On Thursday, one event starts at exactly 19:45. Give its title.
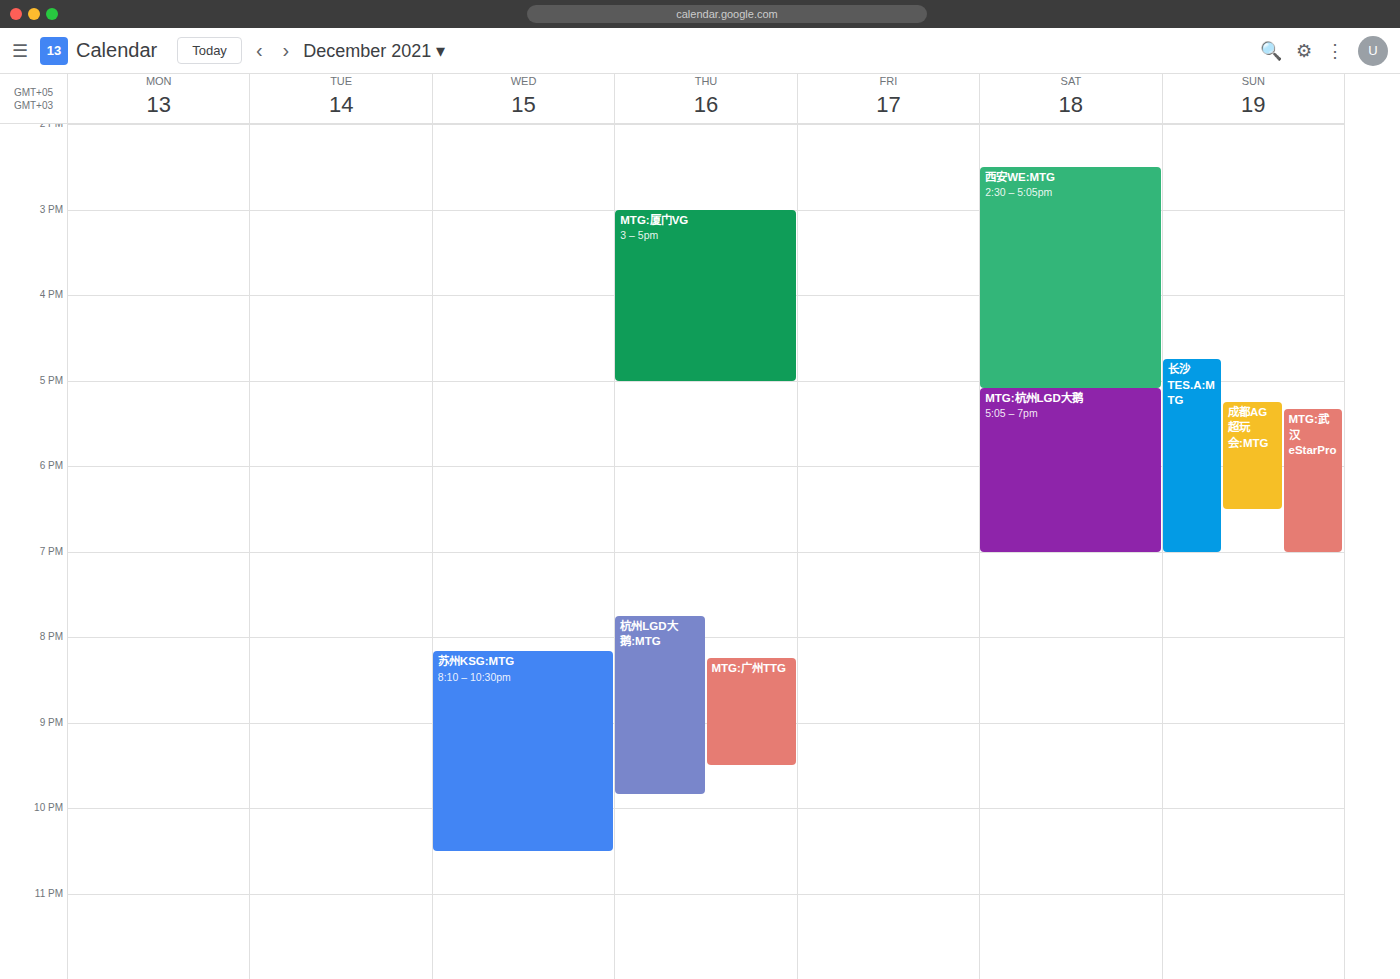
"杭州LGD大鹅:MTG"